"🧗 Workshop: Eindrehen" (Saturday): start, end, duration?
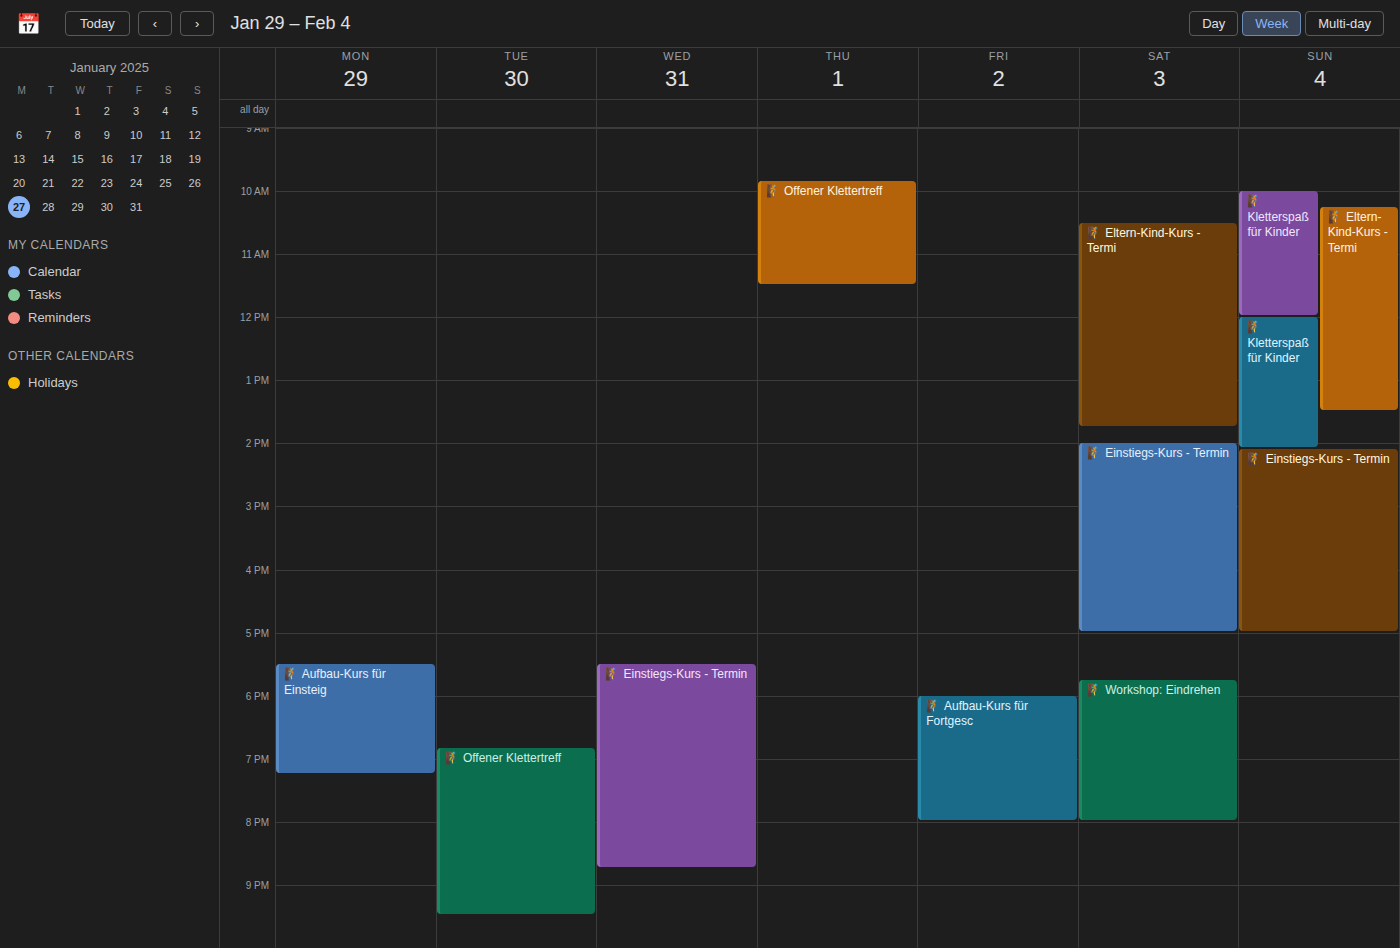
5:45 PM to 8:00 PM, 2 hours 15 minutes